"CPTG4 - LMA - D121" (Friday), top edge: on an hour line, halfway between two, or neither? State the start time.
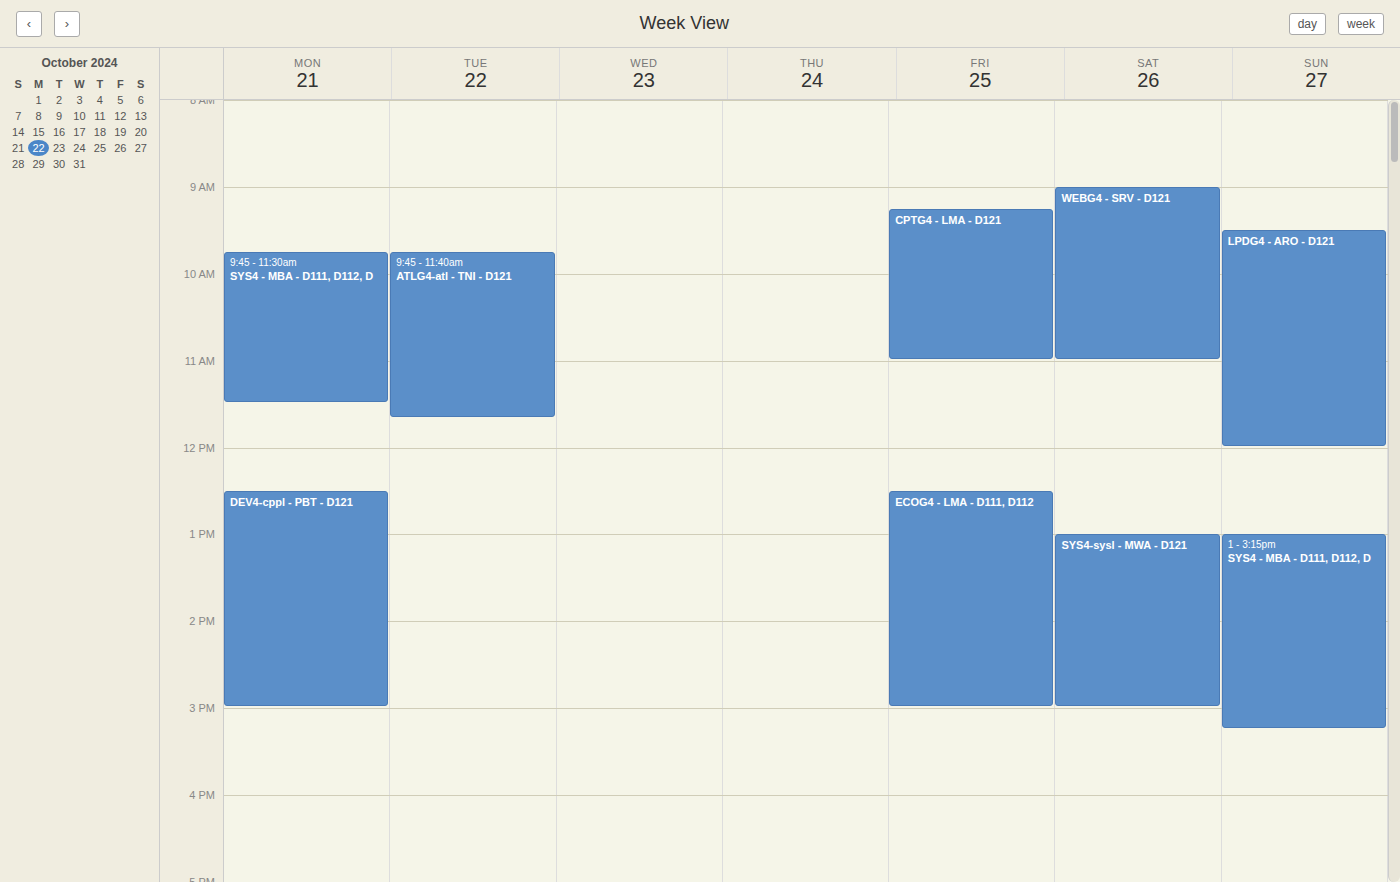
9:15 AM -- neither: a quarter of the way from the 9 AM line to the 10 AM line.